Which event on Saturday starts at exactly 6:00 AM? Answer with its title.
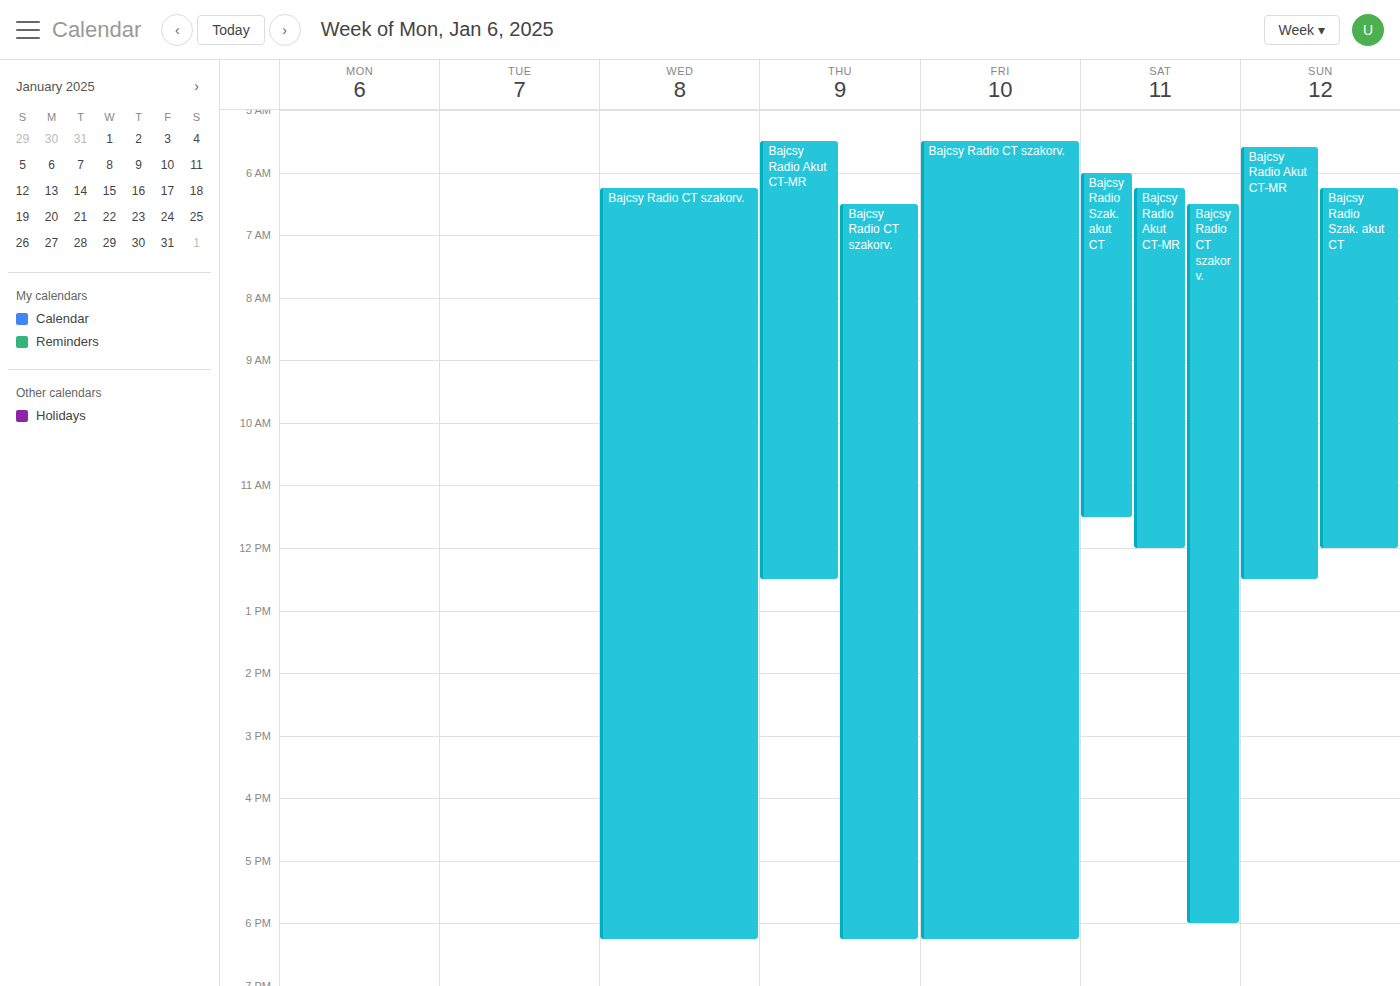
"Bajcsy Radio Szak. akut CT"